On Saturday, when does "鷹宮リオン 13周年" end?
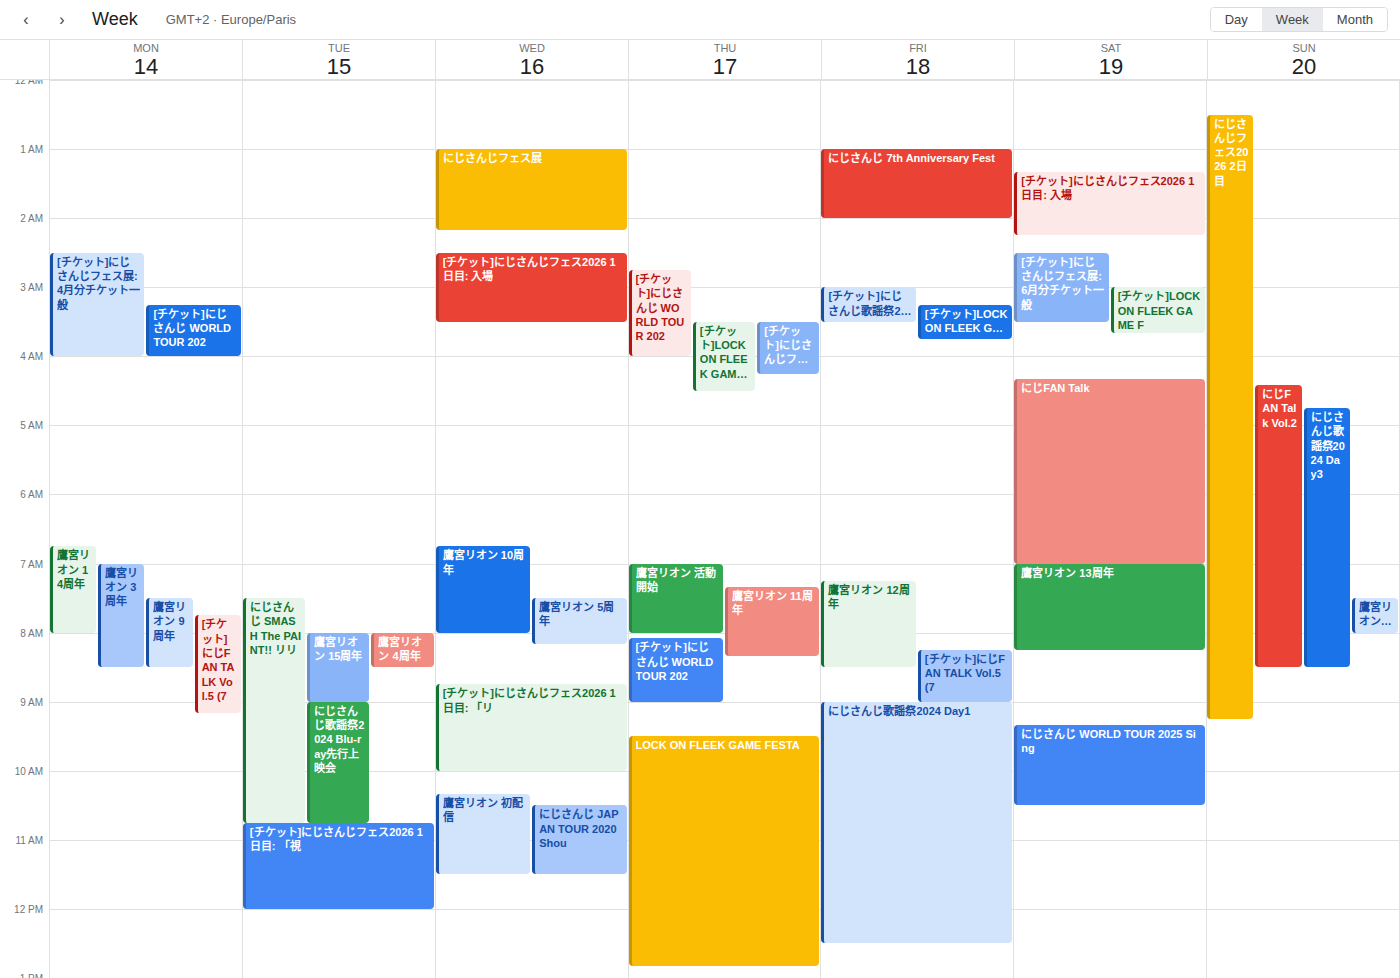
8:15 AM